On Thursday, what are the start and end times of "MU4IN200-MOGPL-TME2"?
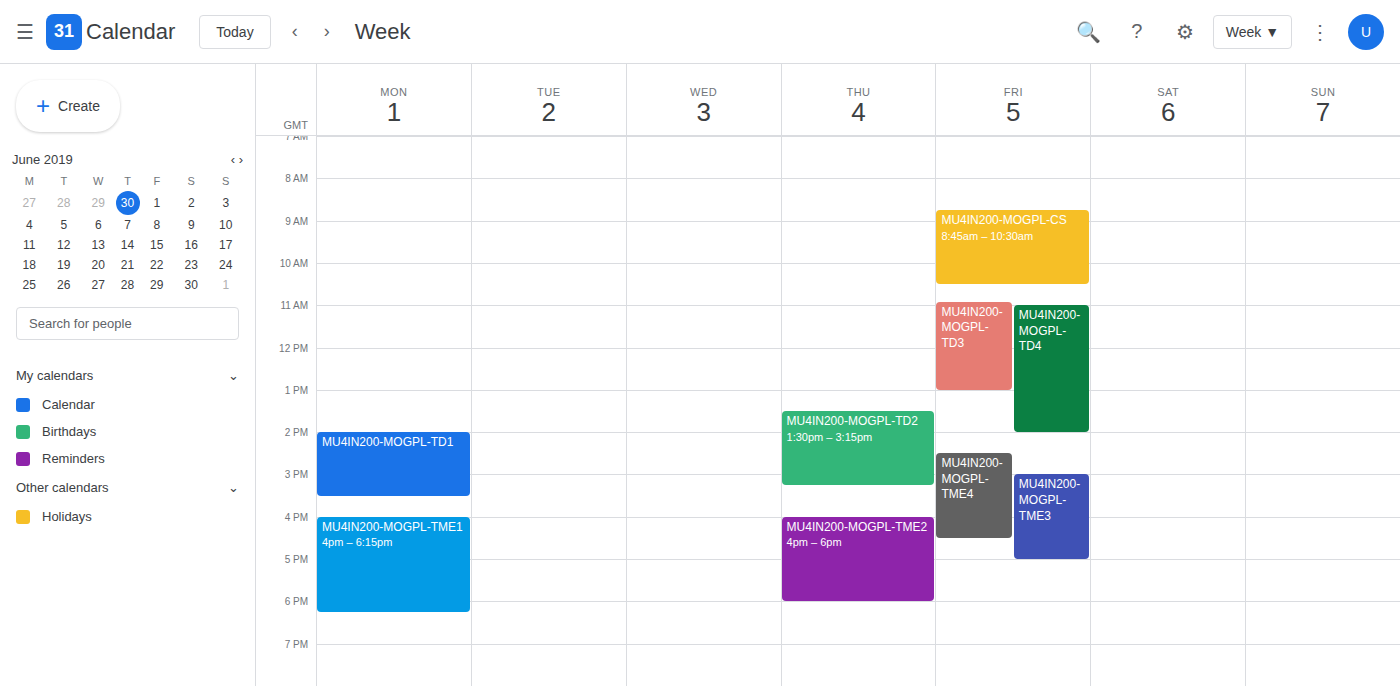
4:00 PM to 6:00 PM